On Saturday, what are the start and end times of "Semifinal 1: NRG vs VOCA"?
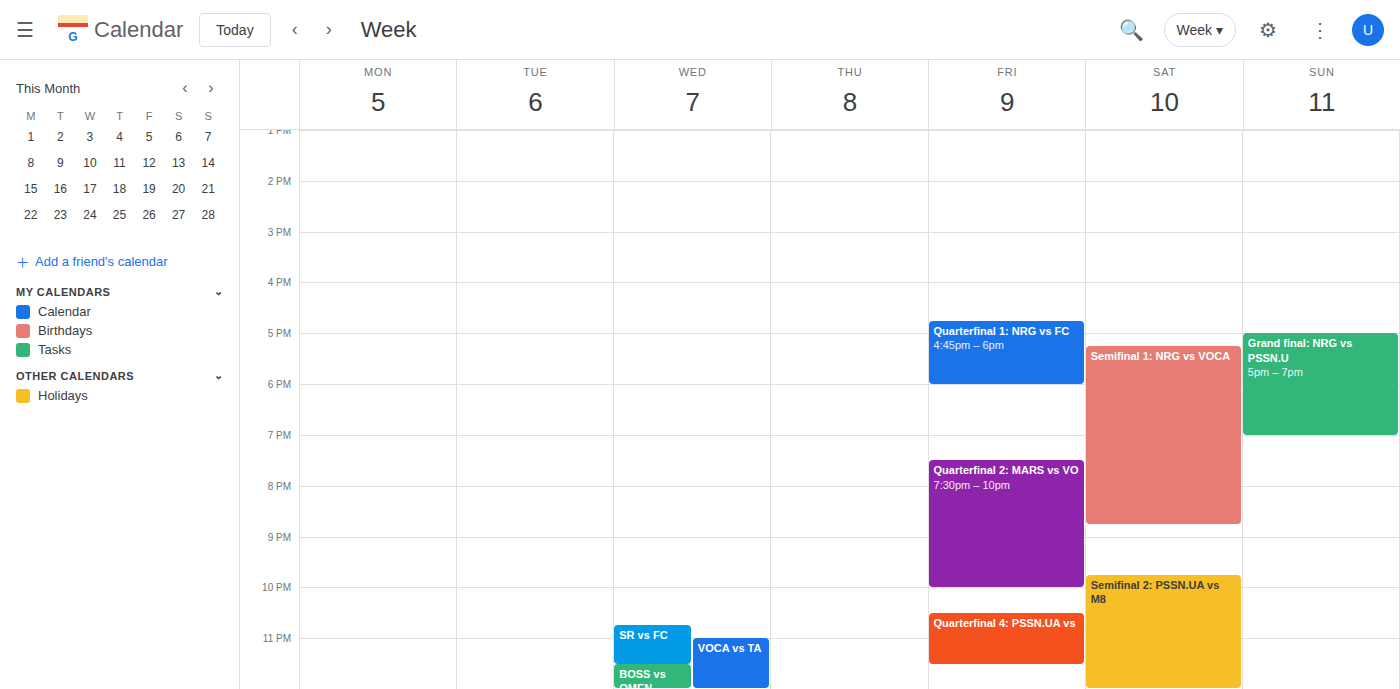
5:15 PM to 8:45 PM